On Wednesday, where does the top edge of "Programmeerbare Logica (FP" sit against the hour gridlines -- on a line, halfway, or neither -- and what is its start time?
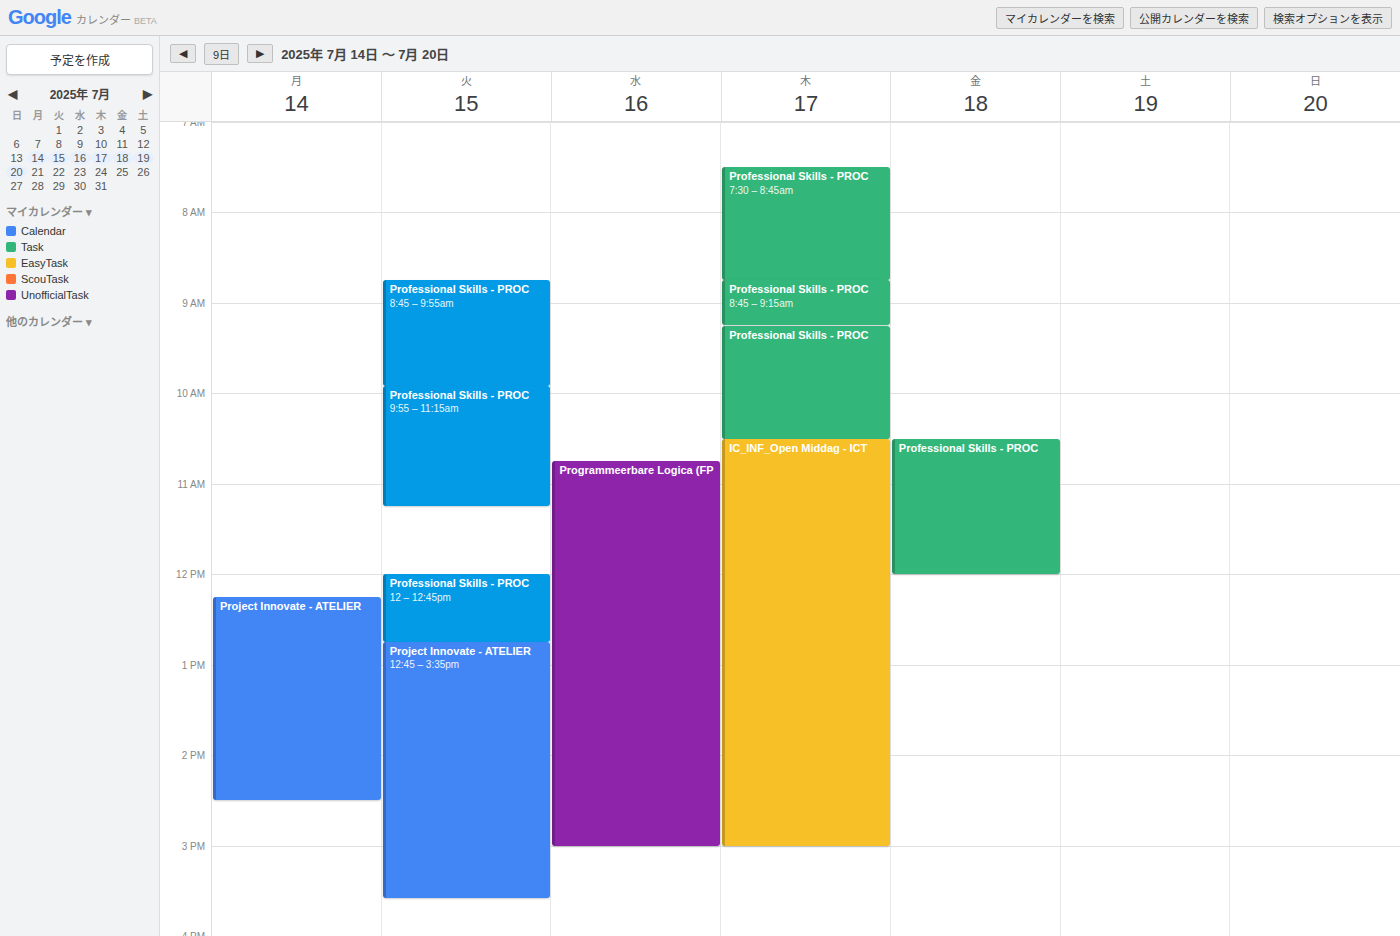
10:45 AM -- neither: three quarters of the way from the 10 AM line to the 11 AM line.